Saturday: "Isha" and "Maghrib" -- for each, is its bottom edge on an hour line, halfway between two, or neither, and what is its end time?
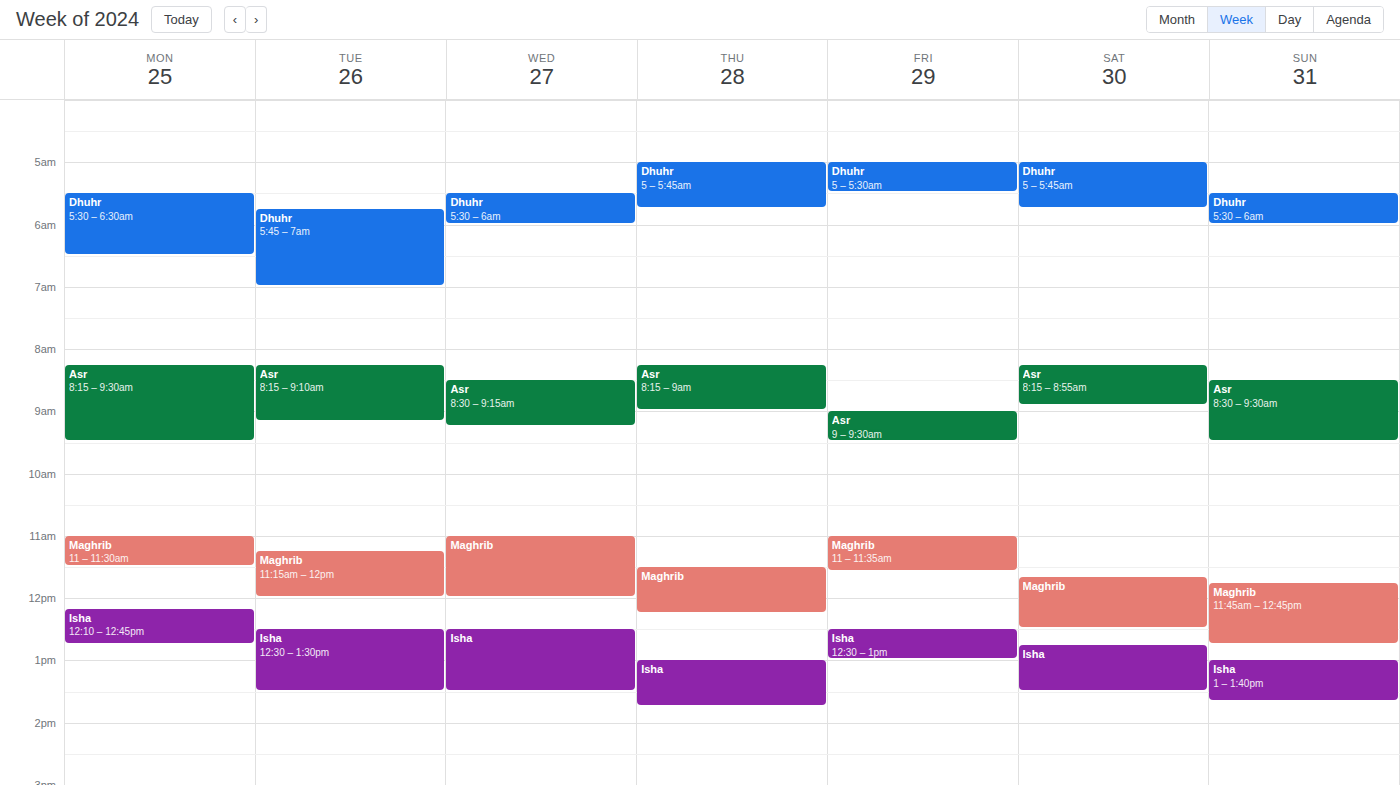
"Isha": 1:30 PM, halfway between the 1 PM and 2 PM lines. "Maghrib": 12:30 PM, halfway between the 12 PM and 1 PM lines.